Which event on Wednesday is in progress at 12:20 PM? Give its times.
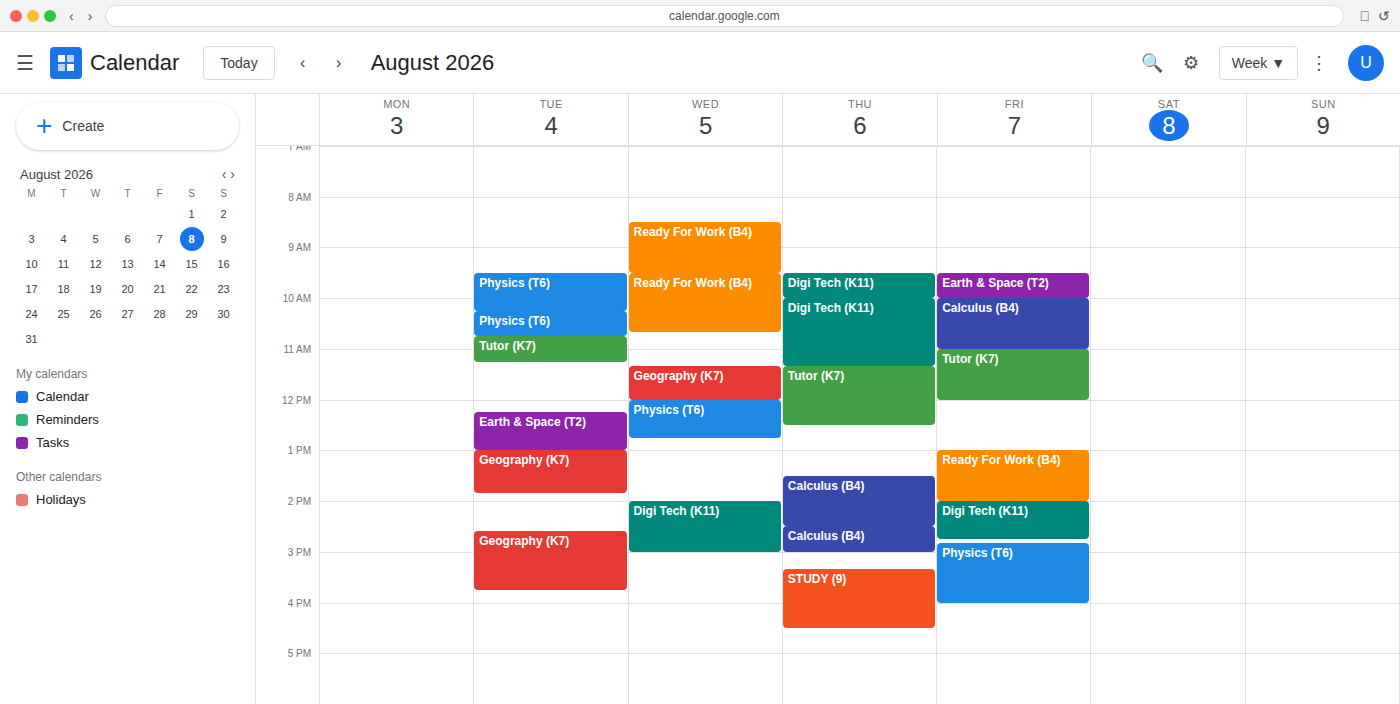
"Physics (T6)", 12:00 PM to 12:45 PM